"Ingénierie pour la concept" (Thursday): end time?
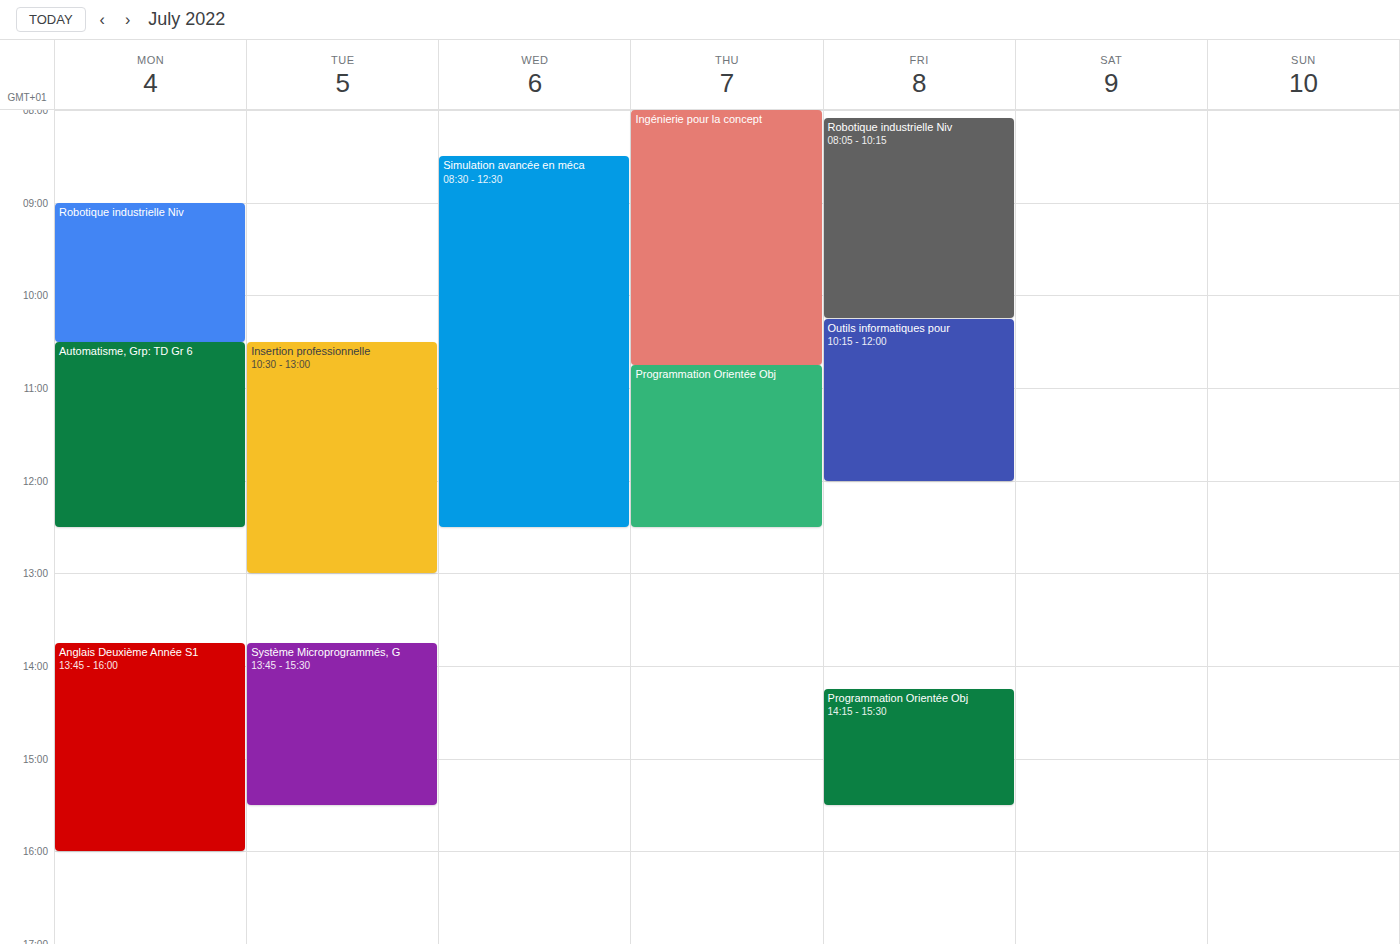
10:45 AM